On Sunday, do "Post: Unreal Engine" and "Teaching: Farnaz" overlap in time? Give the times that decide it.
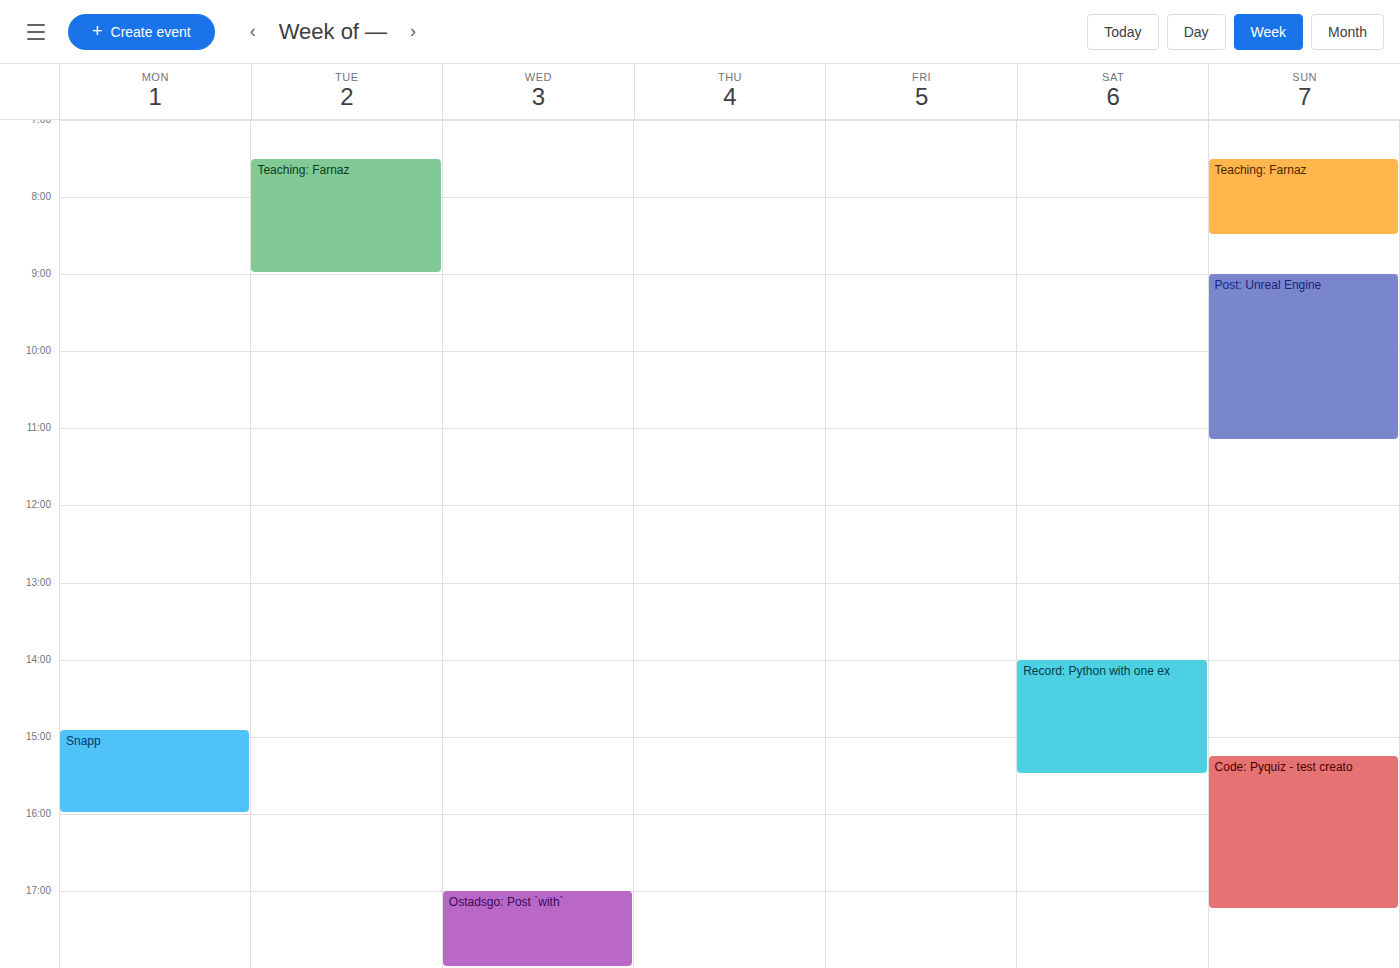
"Teaching: Farnaz" ends at 08:30 and "Post: Unreal Engine" starts at 09:00 -- no overlap.